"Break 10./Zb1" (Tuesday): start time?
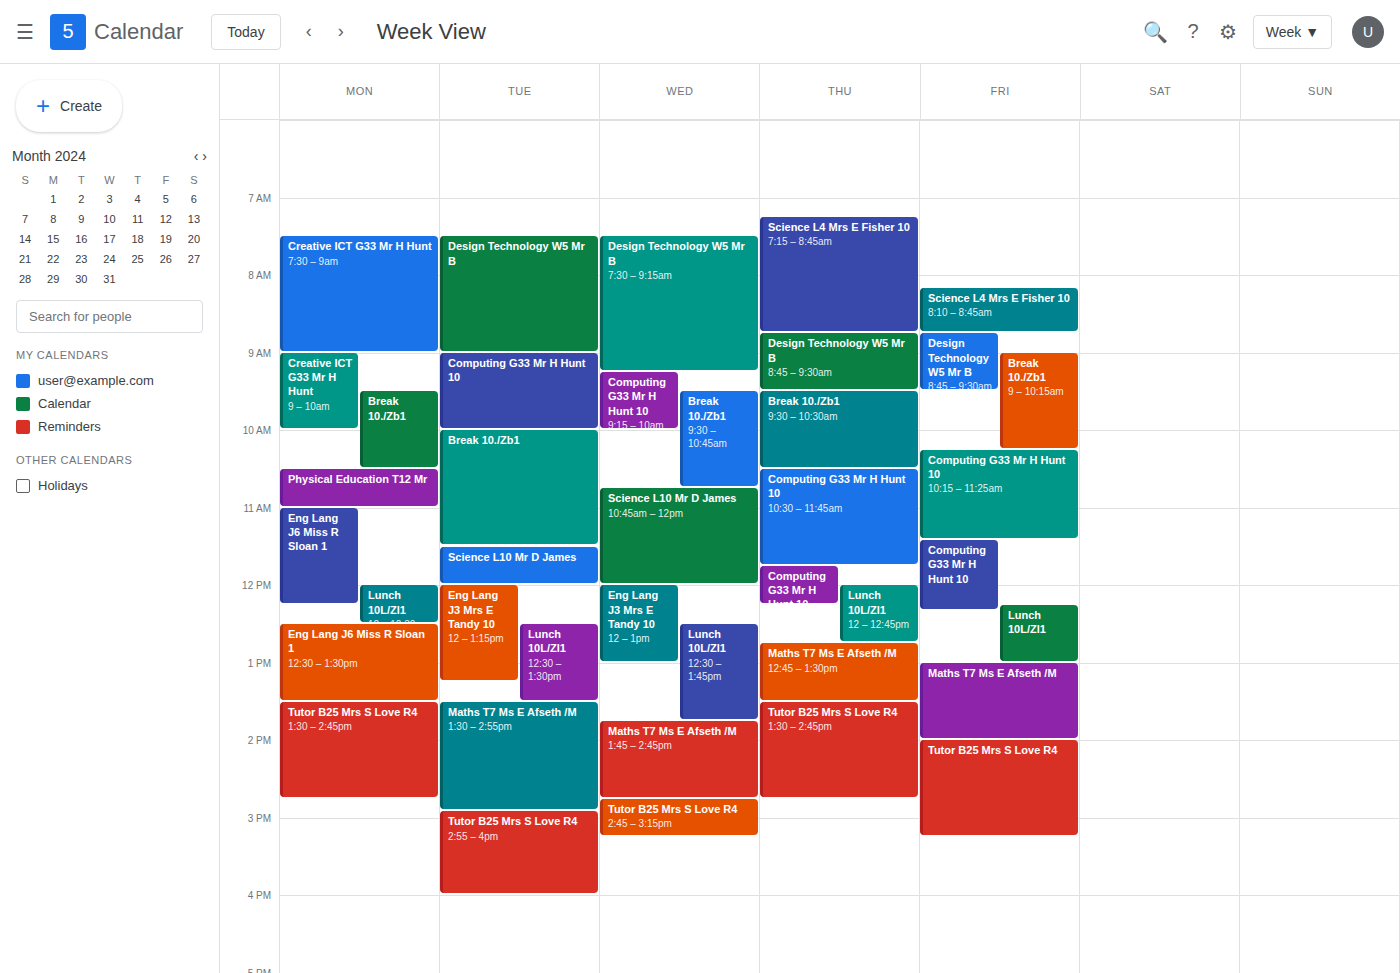
10:00 AM